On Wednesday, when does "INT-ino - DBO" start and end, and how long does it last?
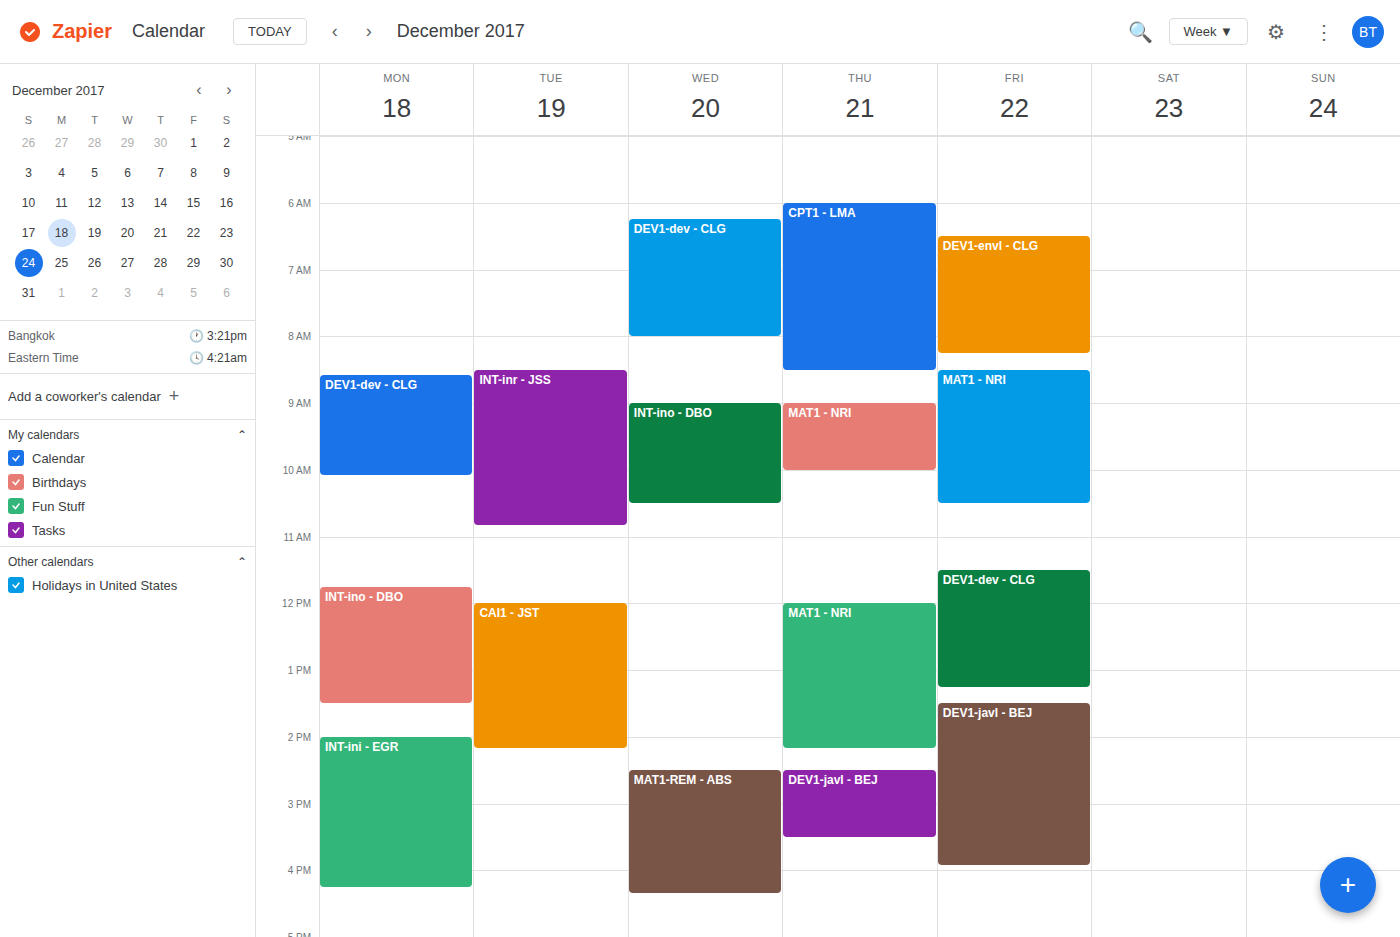
9:00 AM to 10:30 AM, 1 hour 30 minutes